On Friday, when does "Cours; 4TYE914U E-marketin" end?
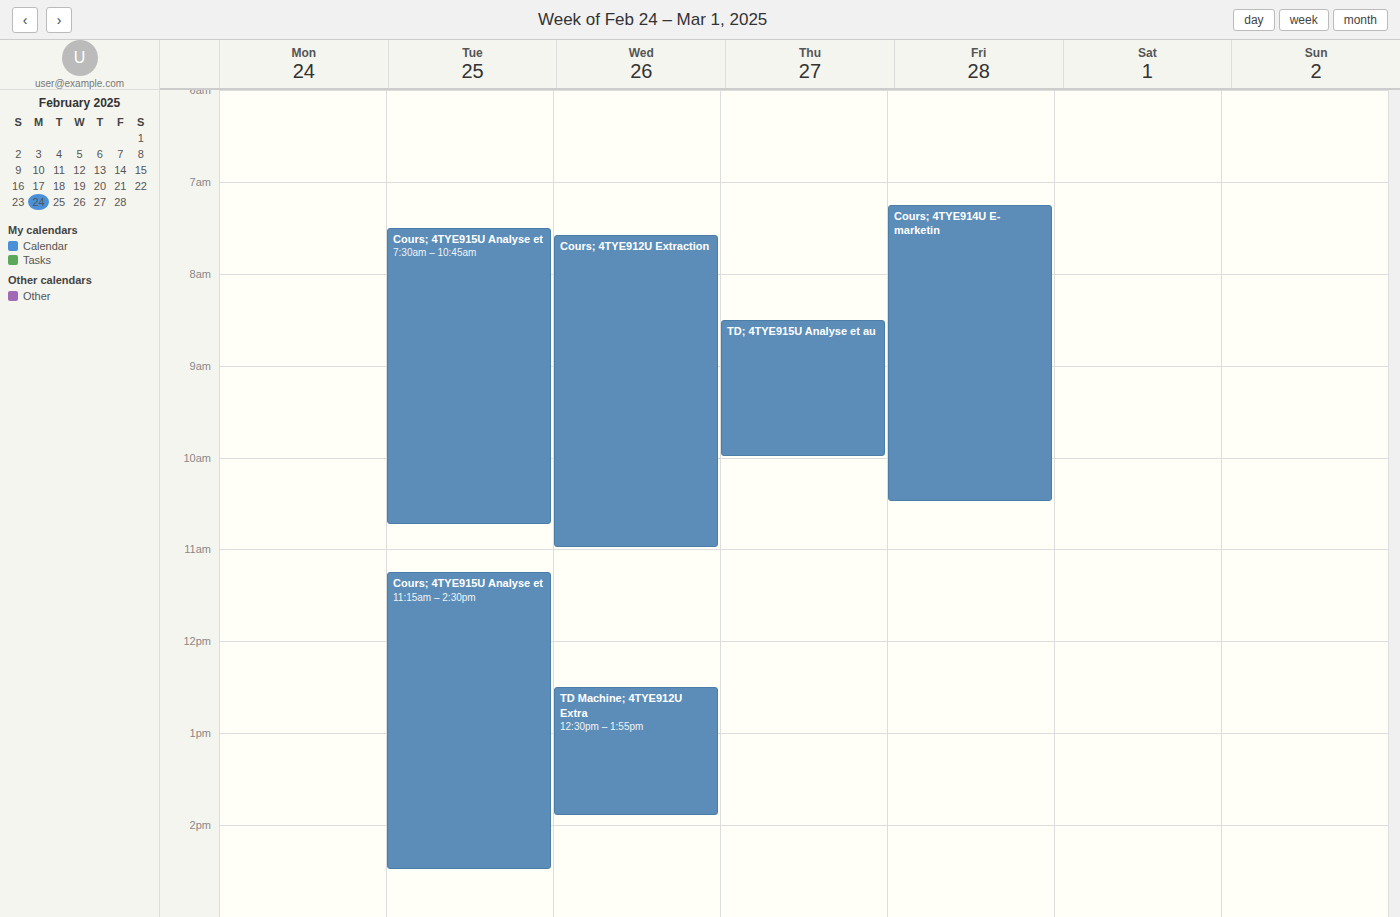
10:30 AM